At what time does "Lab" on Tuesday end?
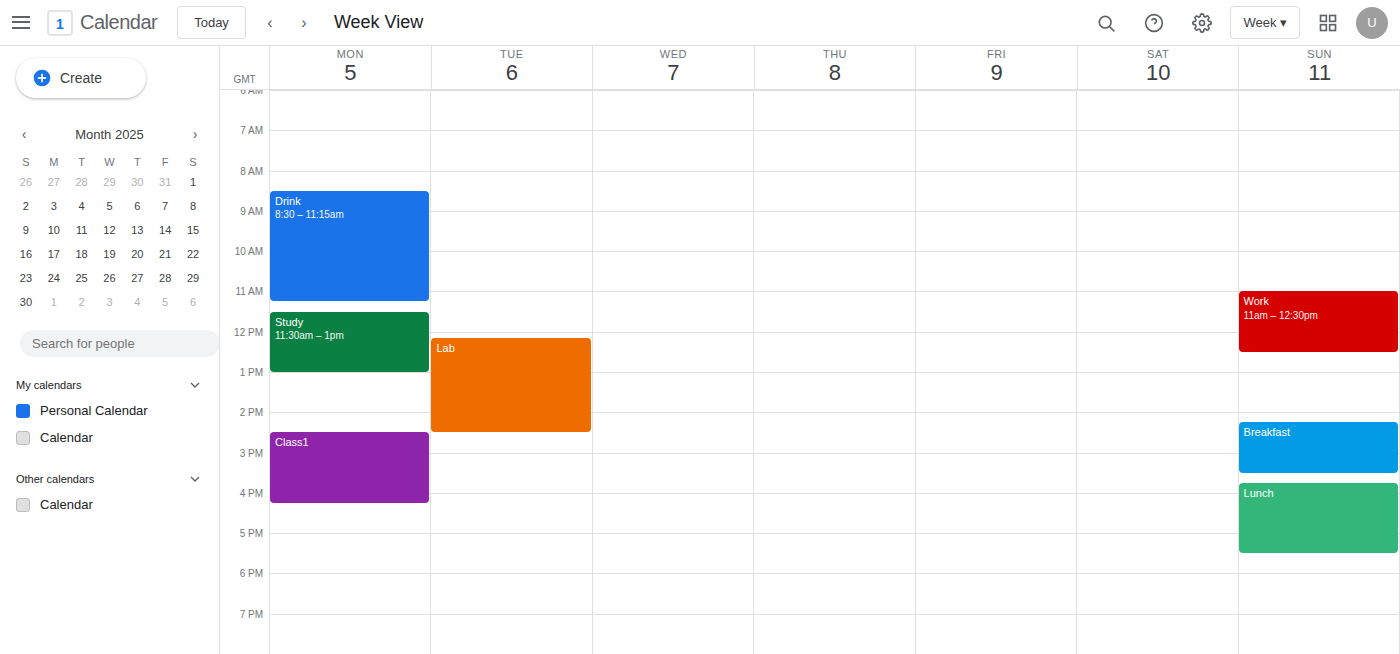
2:30 PM